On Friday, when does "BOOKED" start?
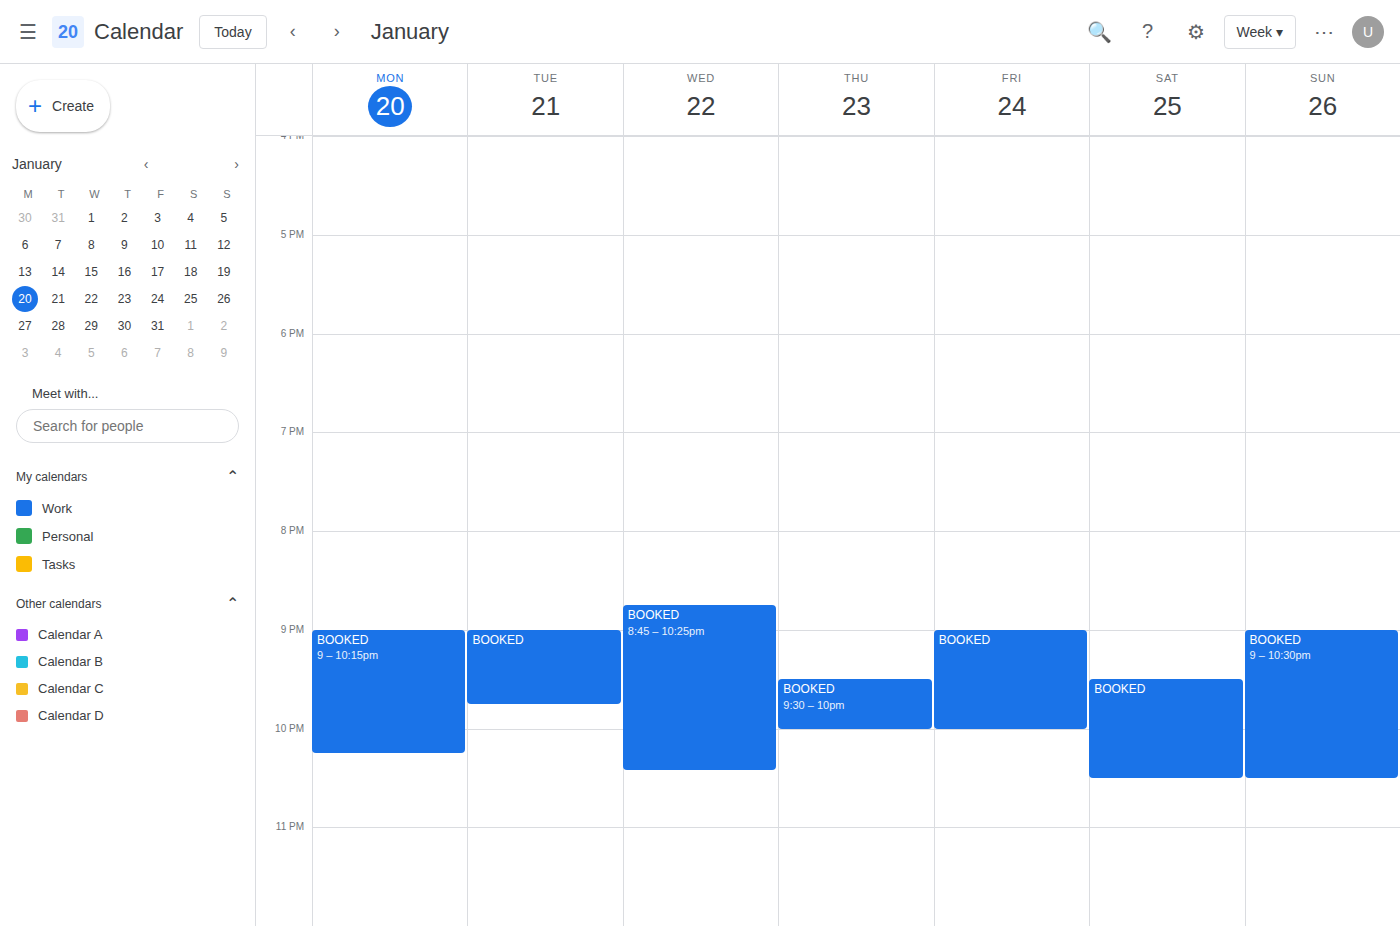
9:00 PM